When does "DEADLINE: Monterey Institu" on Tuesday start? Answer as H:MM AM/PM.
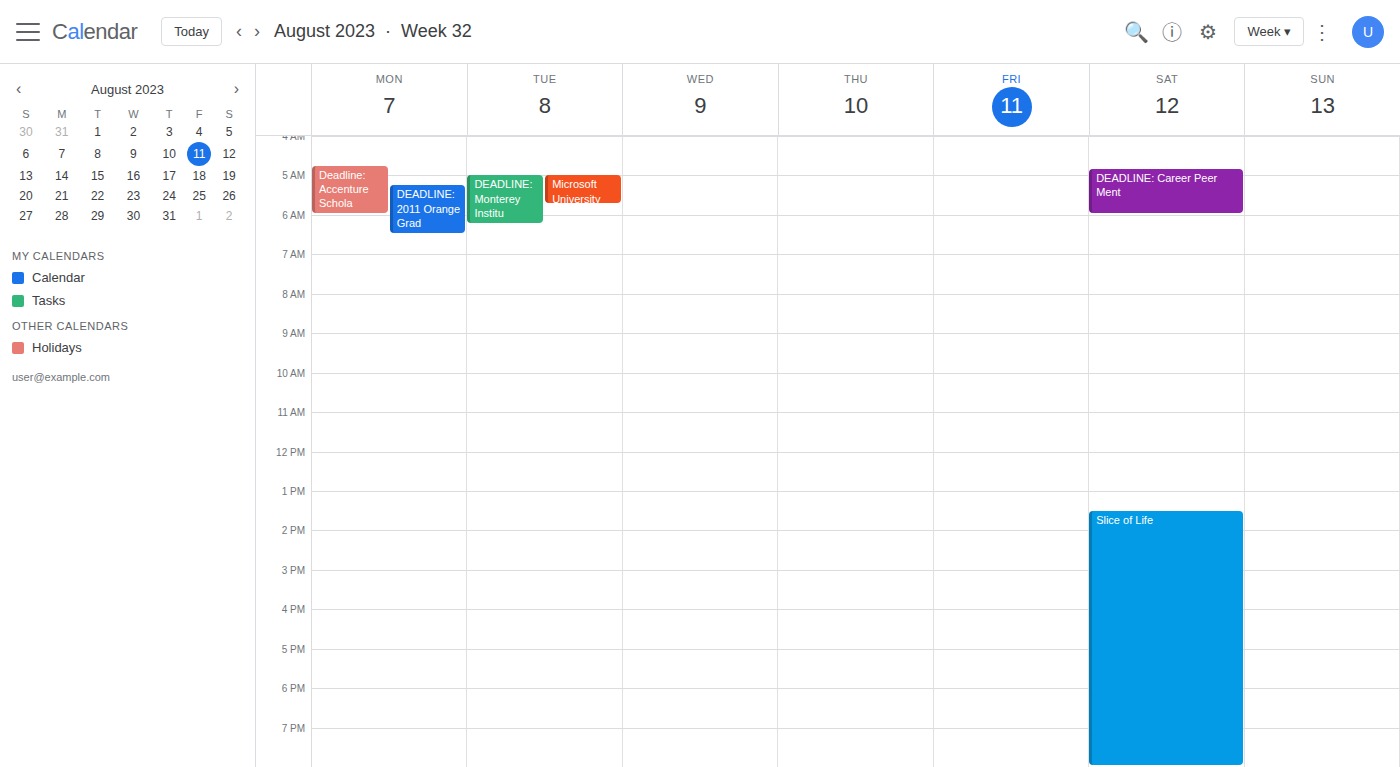
5:00 AM